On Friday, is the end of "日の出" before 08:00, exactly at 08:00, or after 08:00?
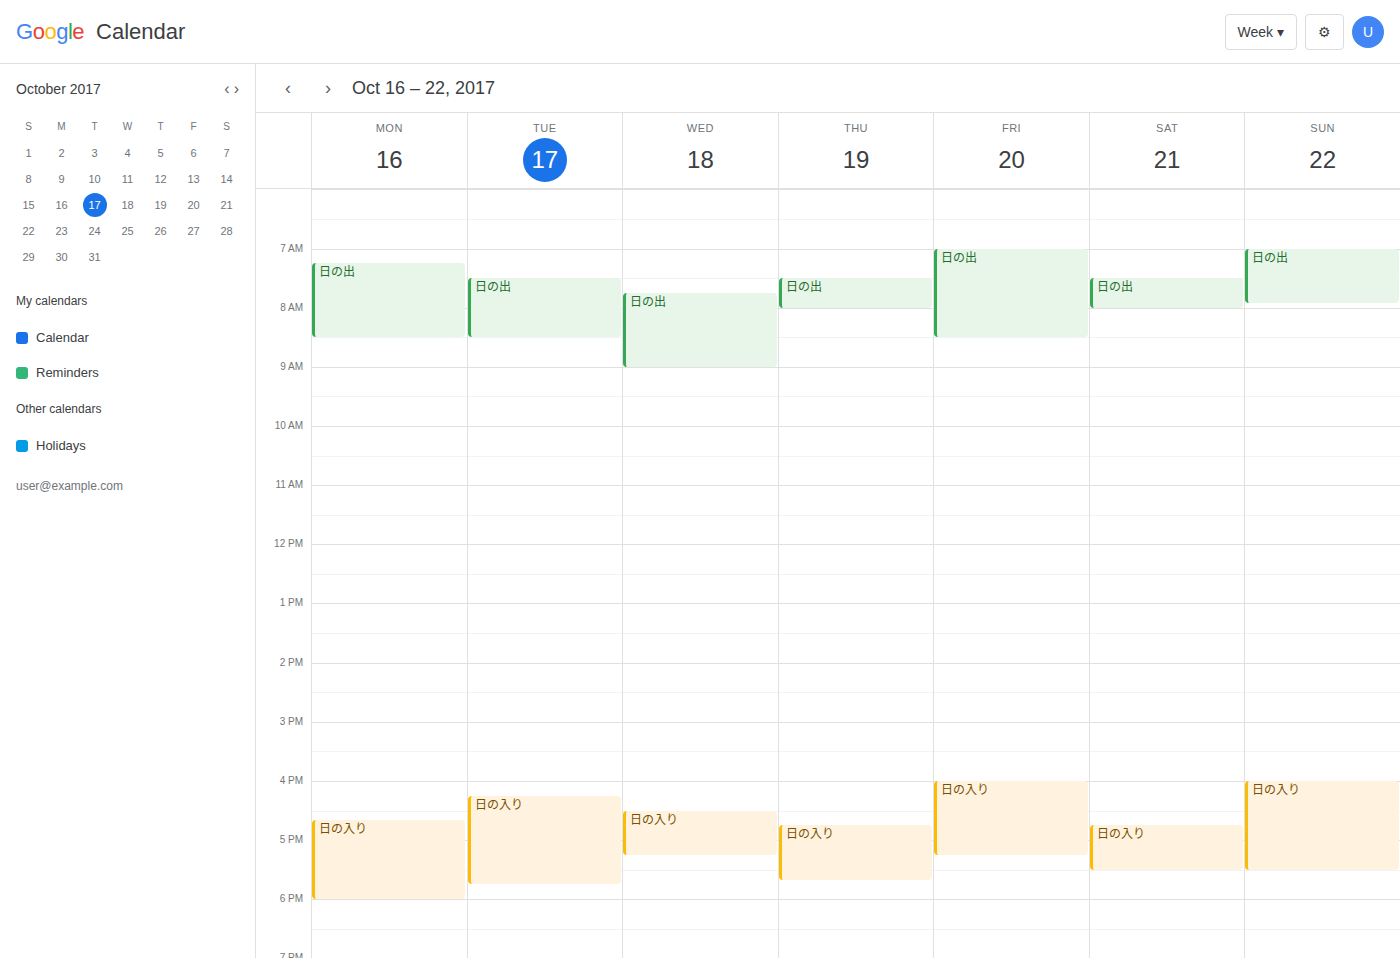
08:30 -- after 08:00, 30 minutes below the 08:00 line.